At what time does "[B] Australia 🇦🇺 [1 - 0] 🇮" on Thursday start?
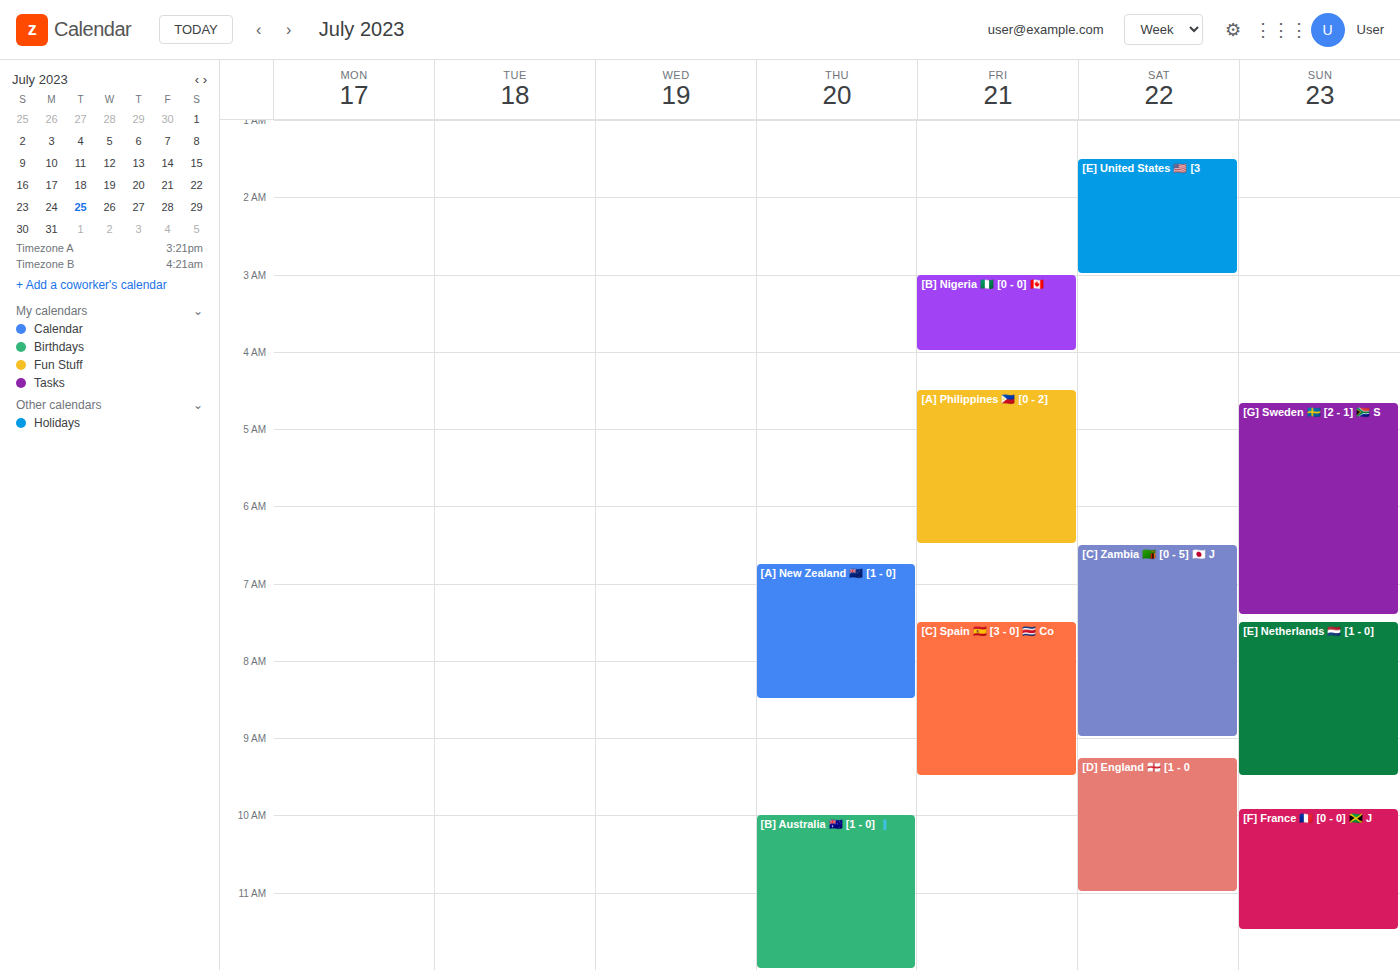
10:00 AM